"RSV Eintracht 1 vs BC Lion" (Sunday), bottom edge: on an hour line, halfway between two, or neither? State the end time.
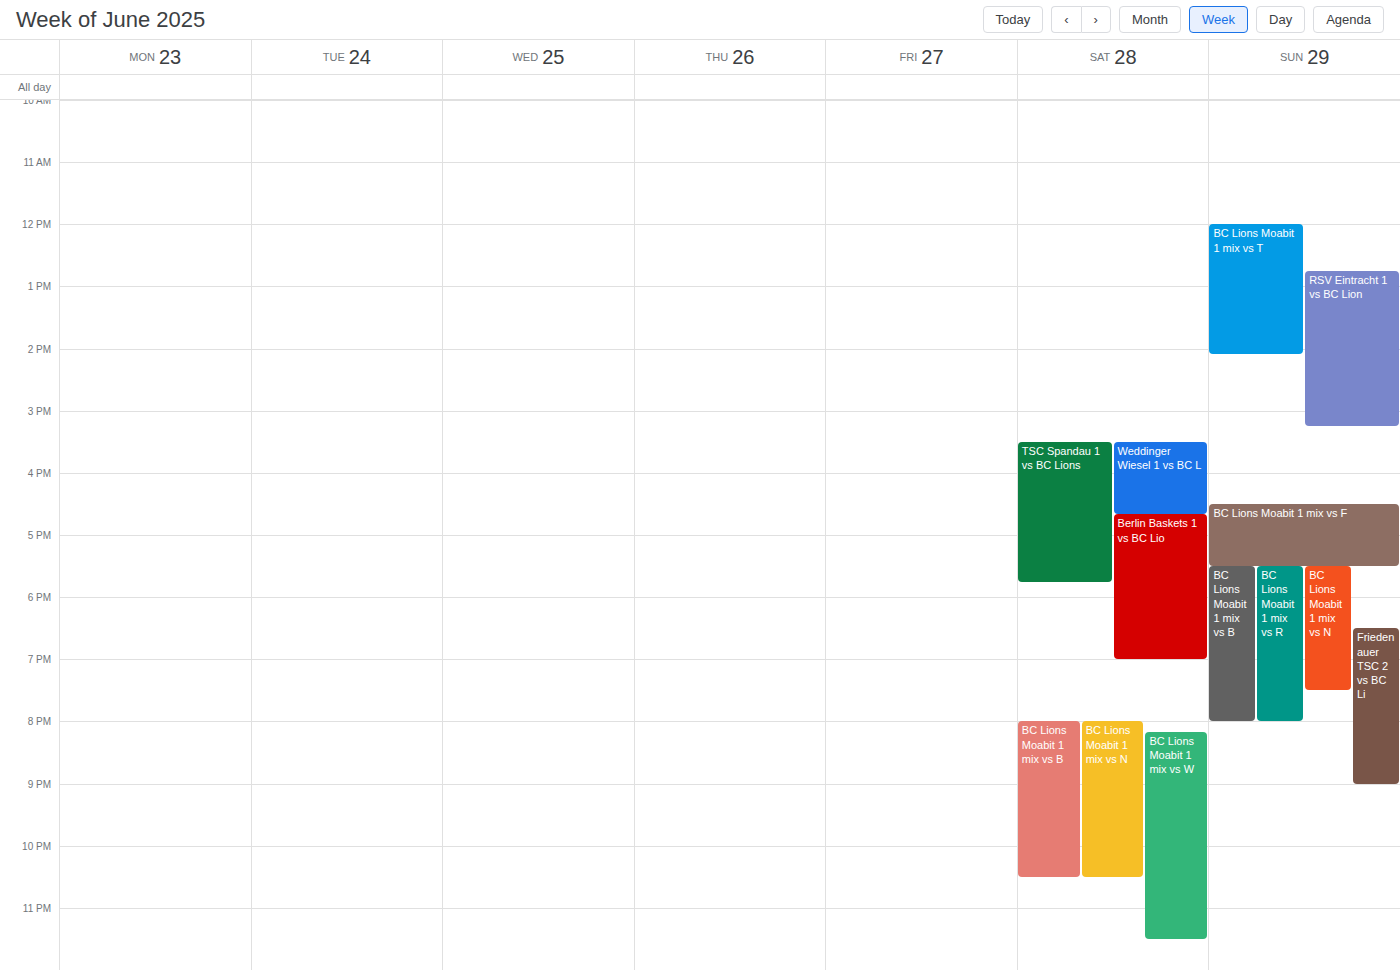
15:15 -- neither: a quarter of the way from the 15:00 line to the 16:00 line.